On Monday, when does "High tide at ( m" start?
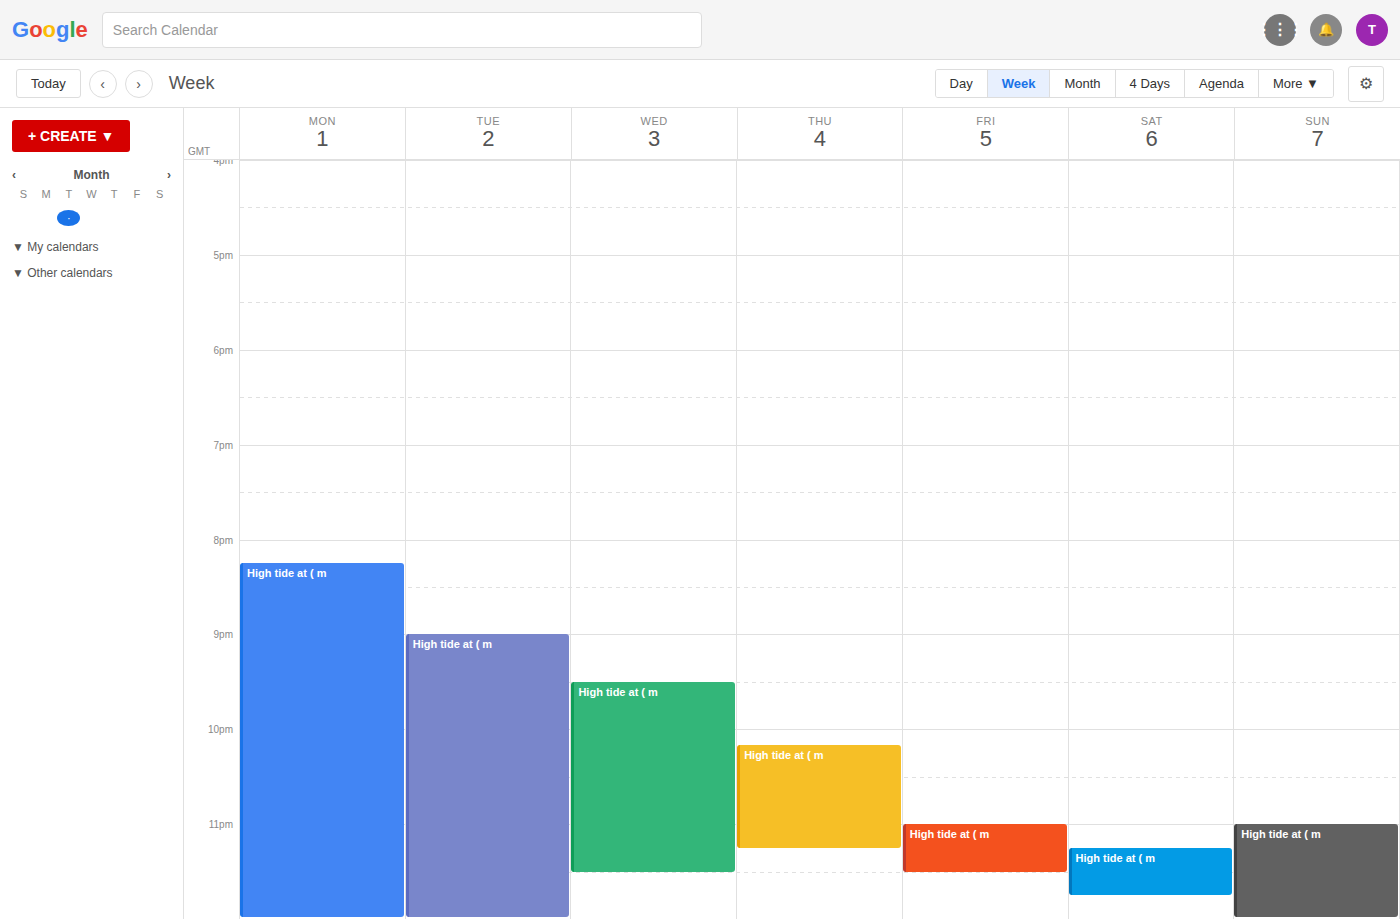
8:15 PM